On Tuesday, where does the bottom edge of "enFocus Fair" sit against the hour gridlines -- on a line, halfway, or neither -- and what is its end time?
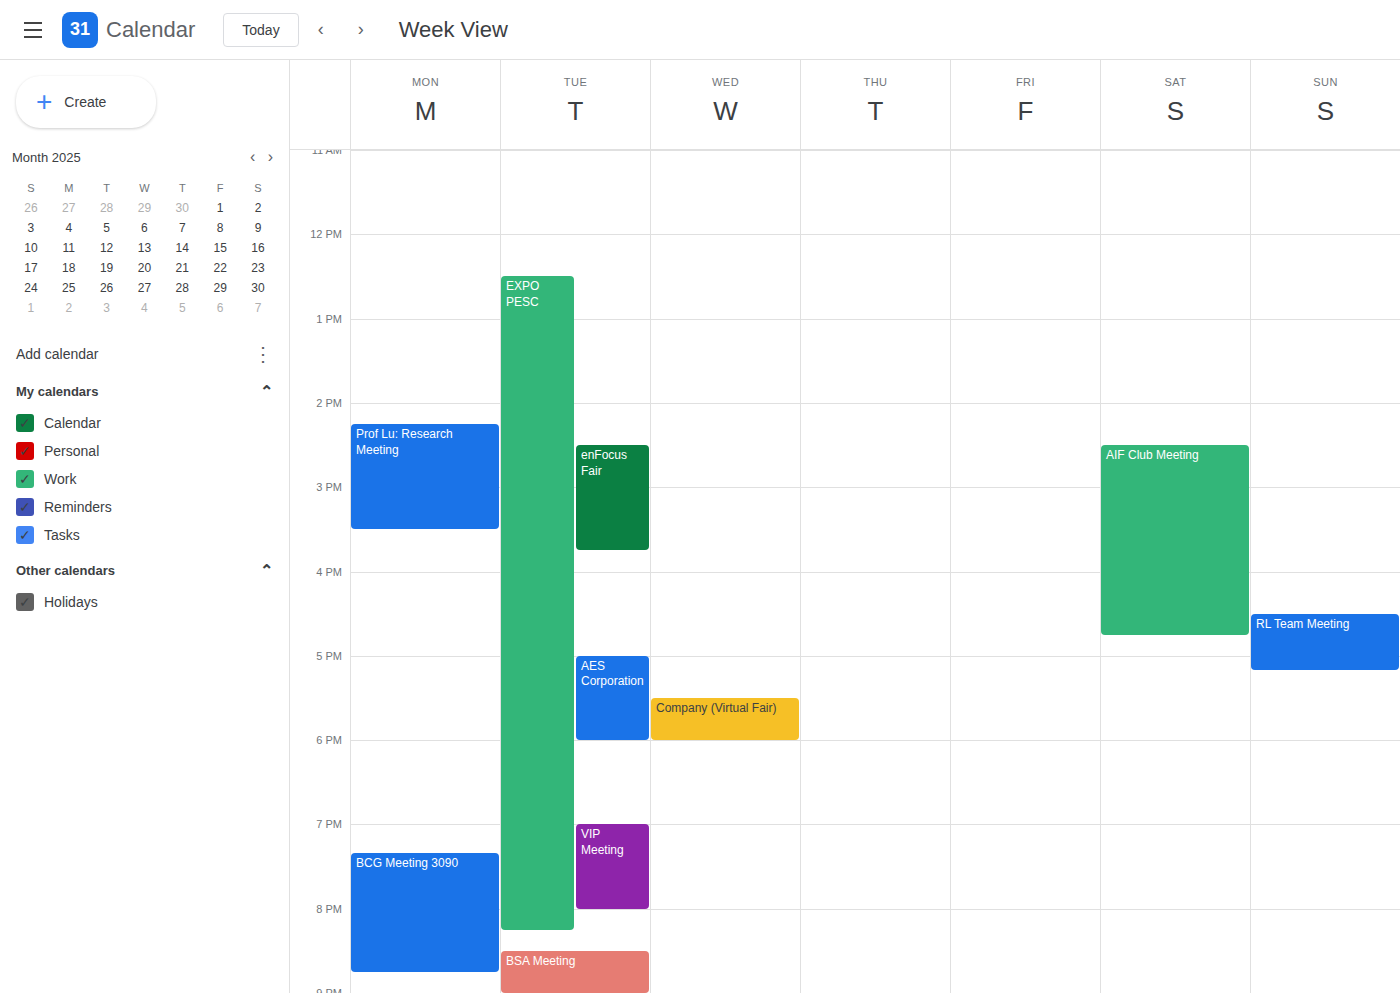
15:45 -- neither: three quarters of the way from the 15:00 line to the 16:00 line.